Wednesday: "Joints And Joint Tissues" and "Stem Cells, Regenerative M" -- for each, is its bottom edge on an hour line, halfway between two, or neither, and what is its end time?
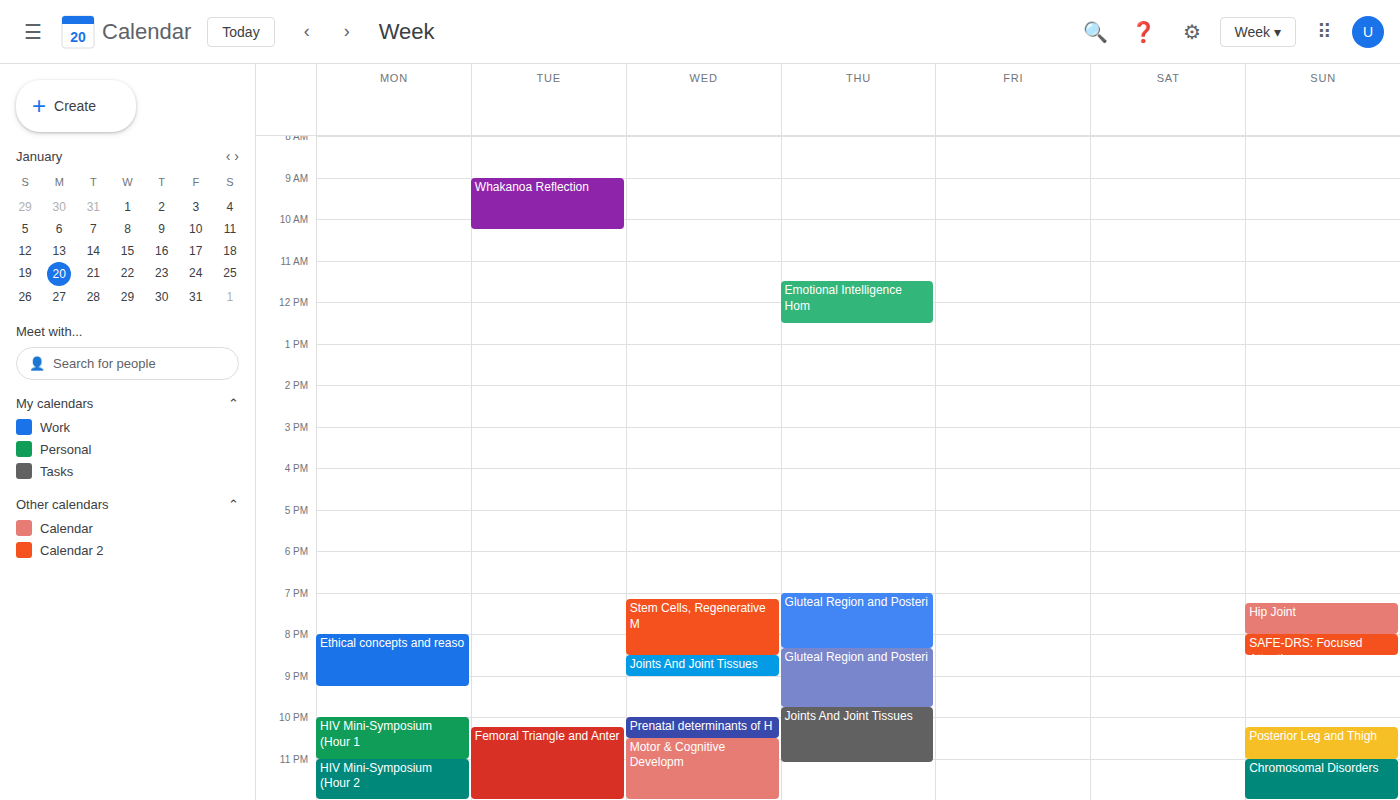
"Joints And Joint Tissues": 9:00 PM, exactly on the 9 PM line. "Stem Cells, Regenerative M": 8:30 PM, halfway between the 8 PM and 9 PM lines.